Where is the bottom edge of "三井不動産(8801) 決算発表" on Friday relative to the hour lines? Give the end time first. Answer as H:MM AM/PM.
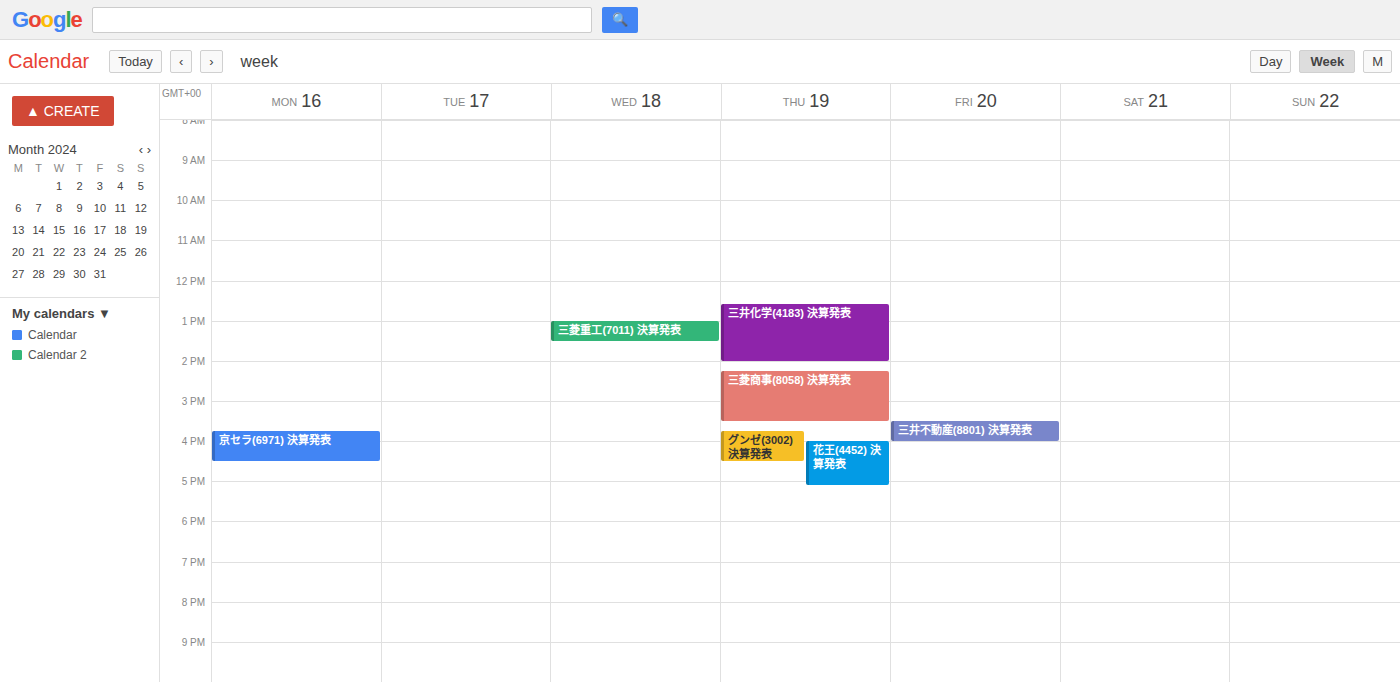
4:00 PM -- exactly on the 4 PM line.